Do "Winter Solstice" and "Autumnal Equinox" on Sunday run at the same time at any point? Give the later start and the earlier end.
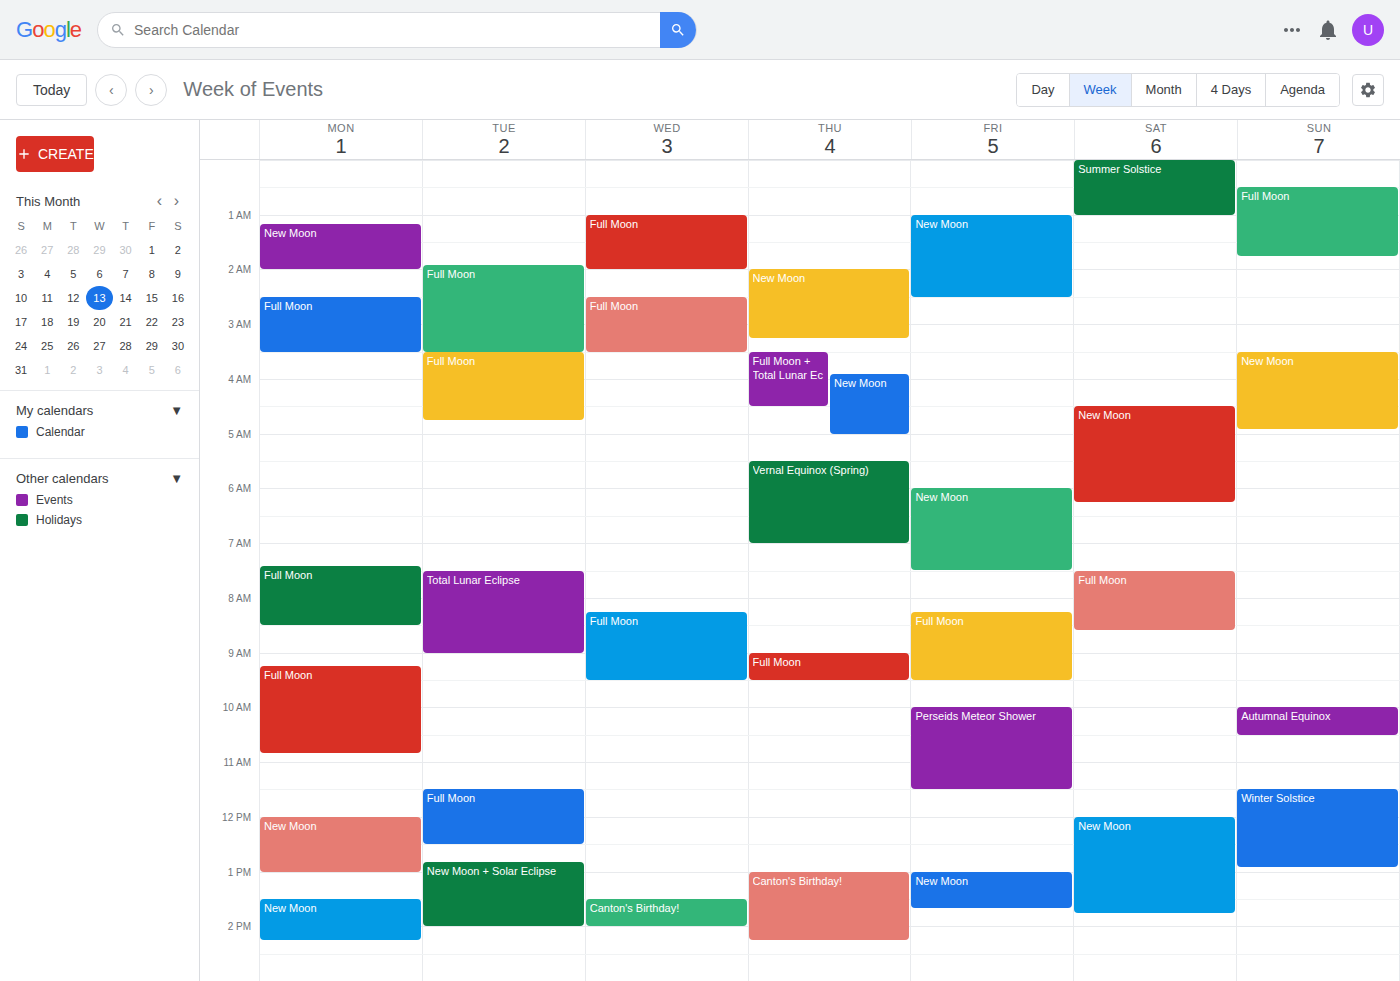
"Autumnal Equinox" ends at 10:30 AM and "Winter Solstice" starts at 11:30 AM -- no overlap.